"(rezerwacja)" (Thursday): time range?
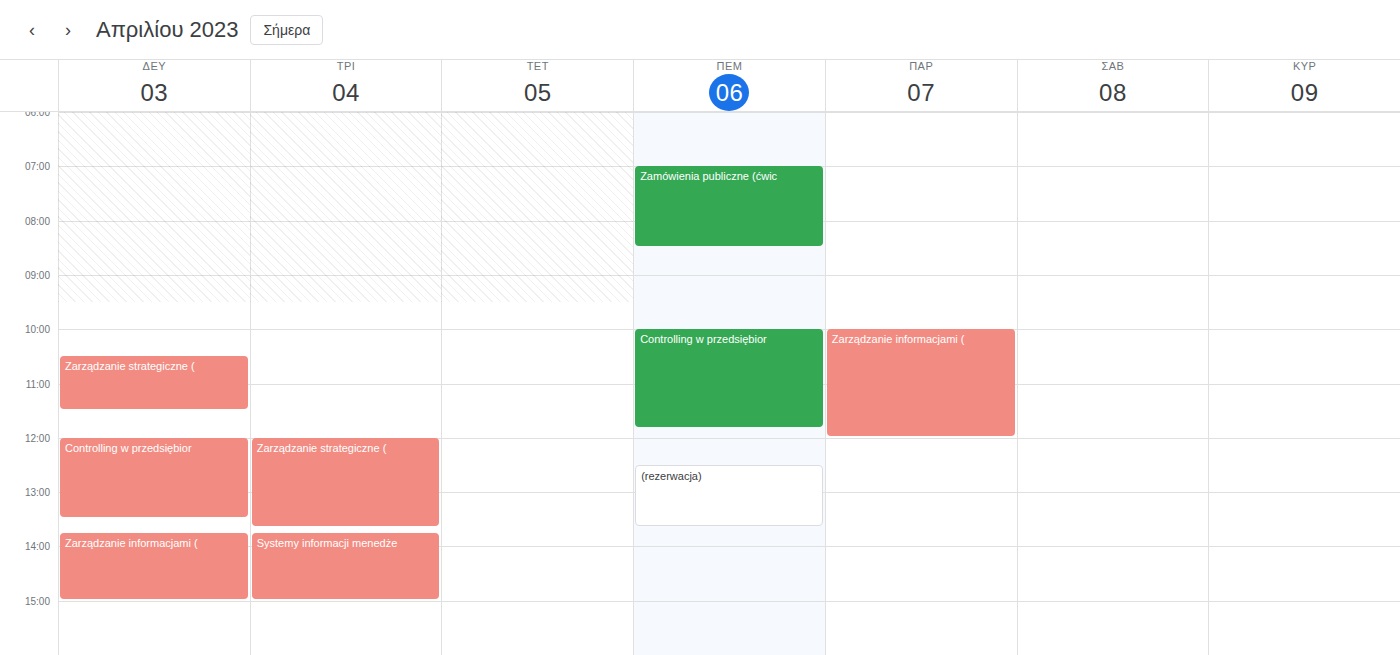
12:30 to 13:40